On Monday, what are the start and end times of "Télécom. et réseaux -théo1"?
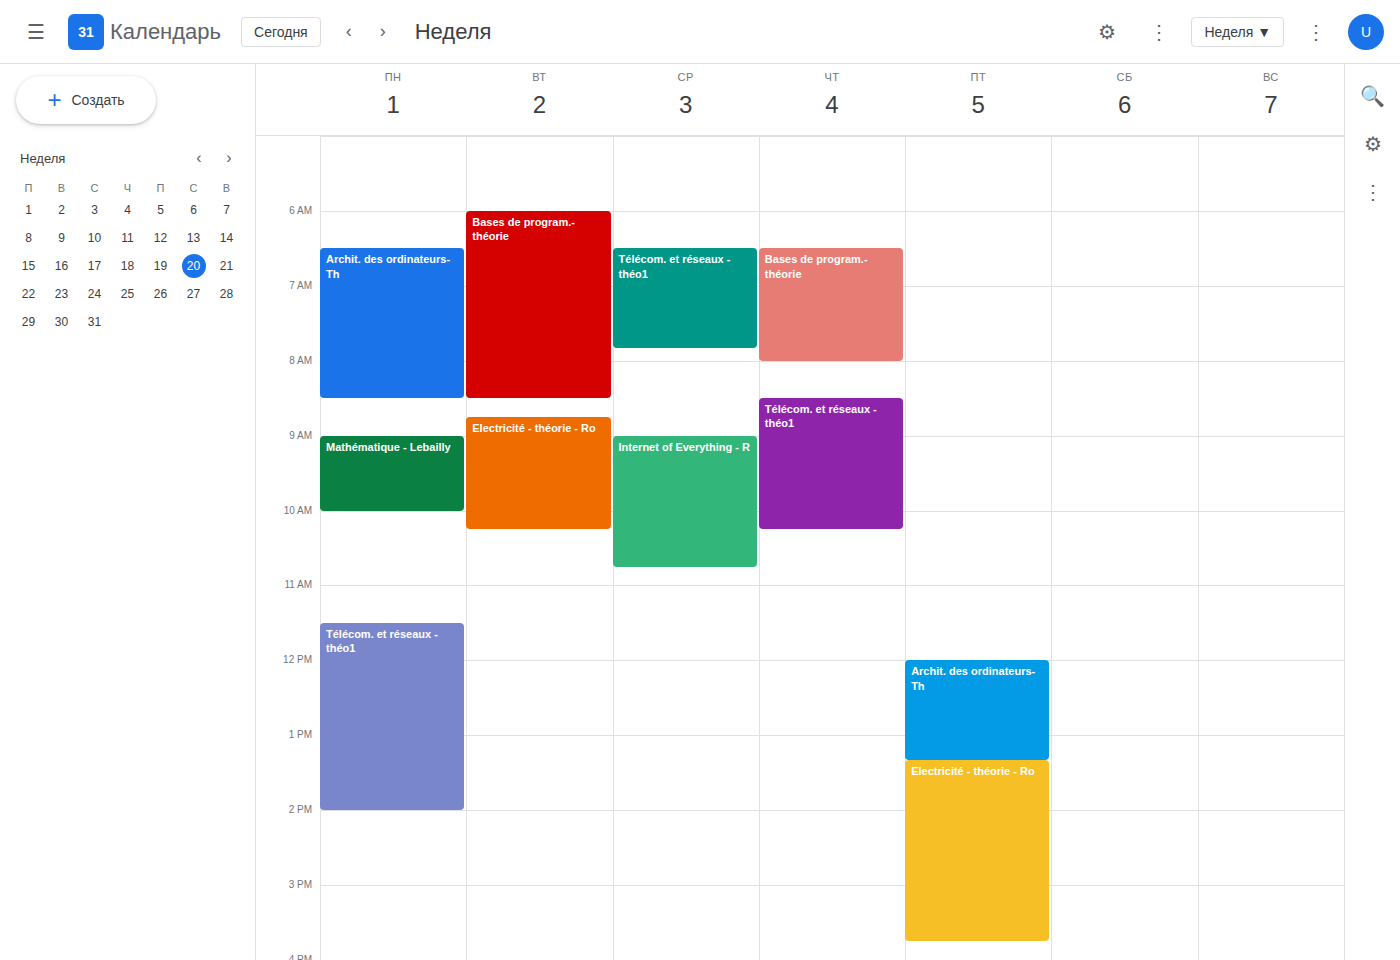
11:30 AM to 2:00 PM